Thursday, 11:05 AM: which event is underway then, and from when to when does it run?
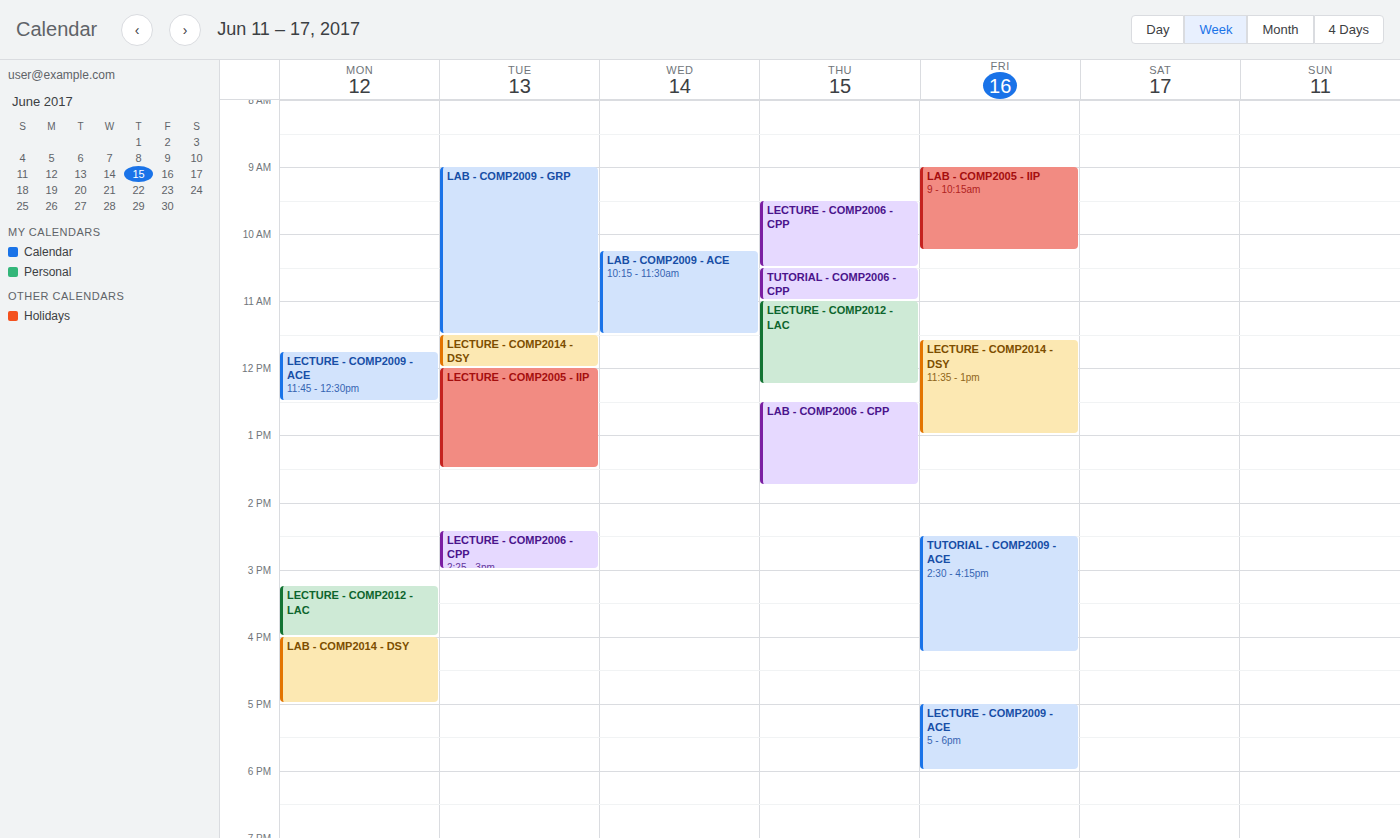
"LECTURE - COMP2012 - LAC", 11:00 AM to 12:15 PM